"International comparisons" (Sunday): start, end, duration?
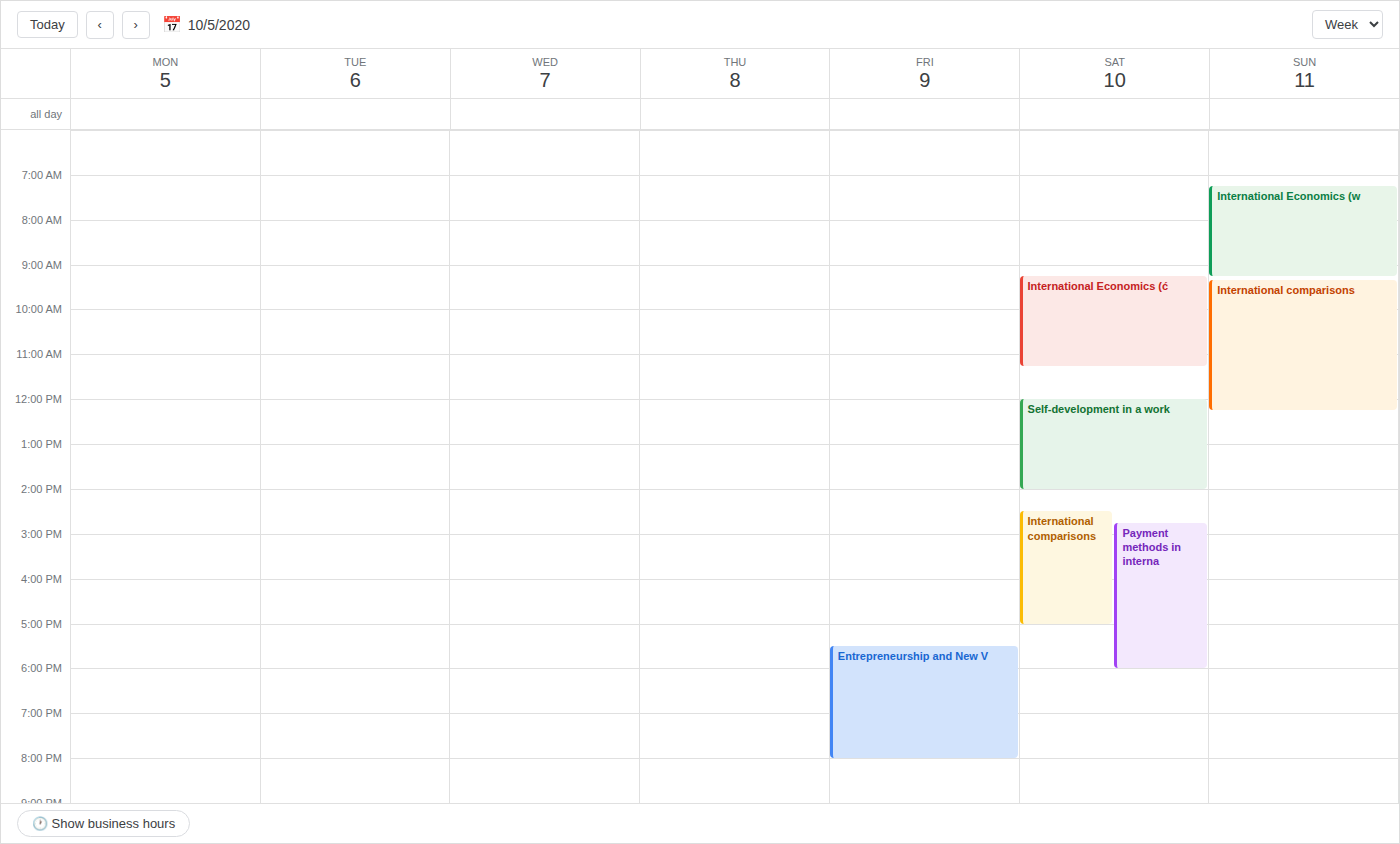
9:20 AM to 12:15 PM, 2 hours 55 minutes